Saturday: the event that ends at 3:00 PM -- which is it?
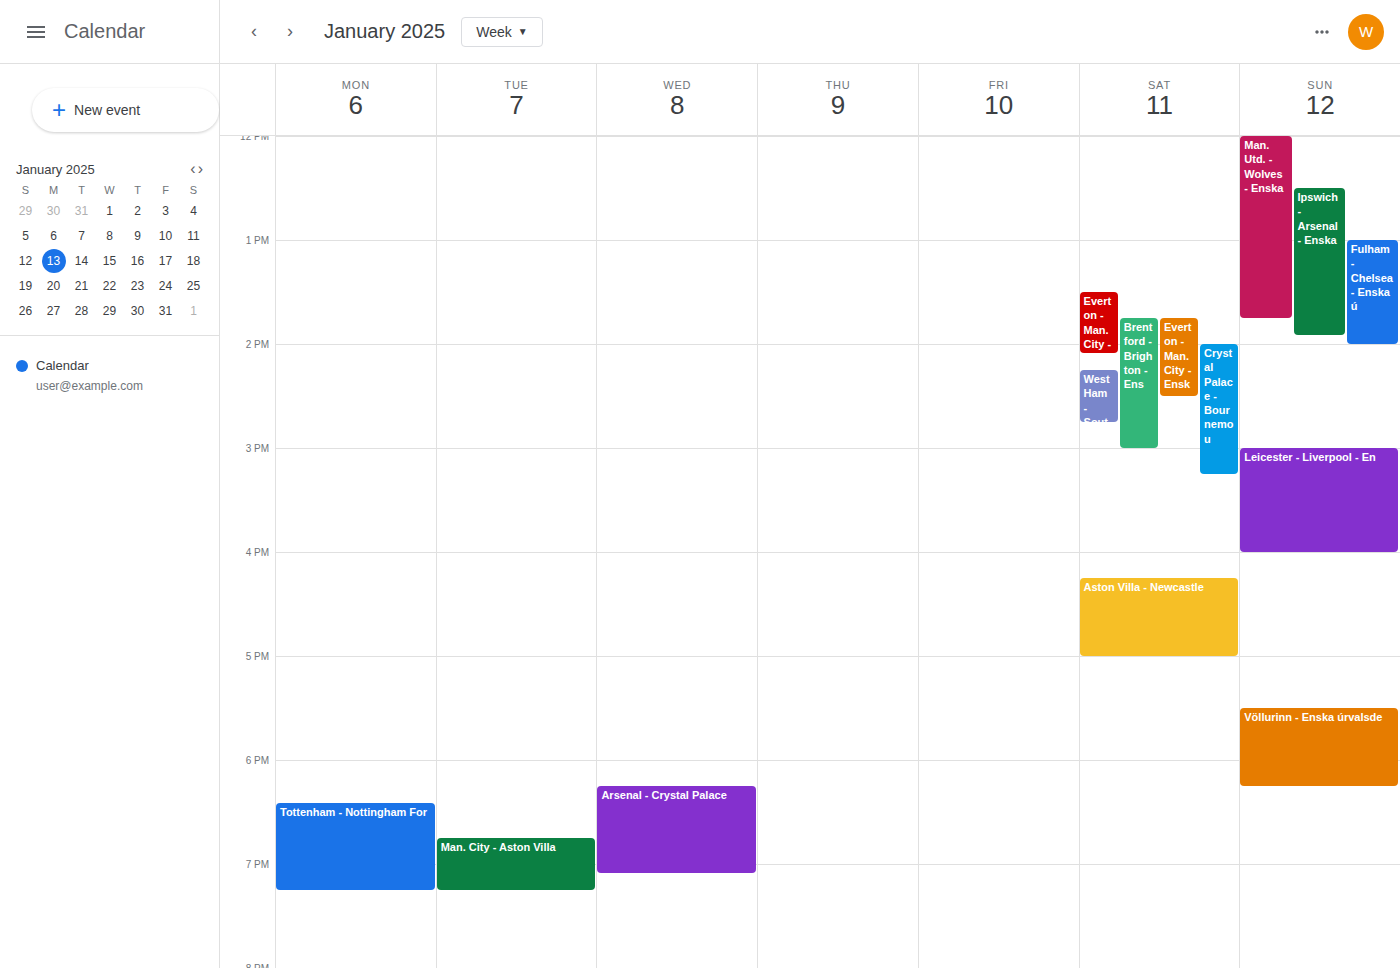
"Brentford - Brighton - Ens"